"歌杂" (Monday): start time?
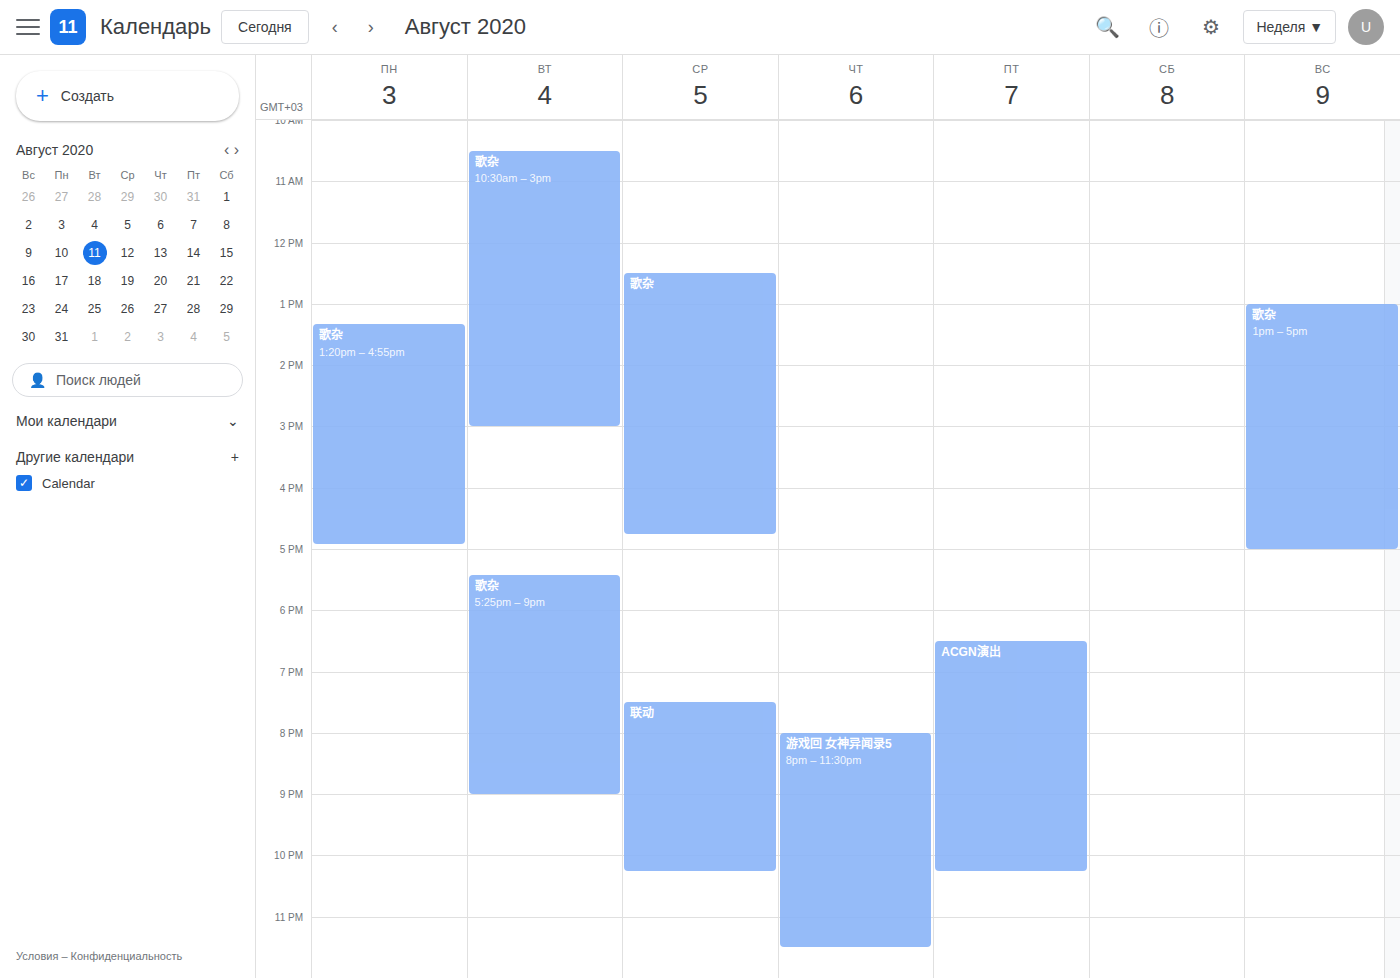
1:20 PM